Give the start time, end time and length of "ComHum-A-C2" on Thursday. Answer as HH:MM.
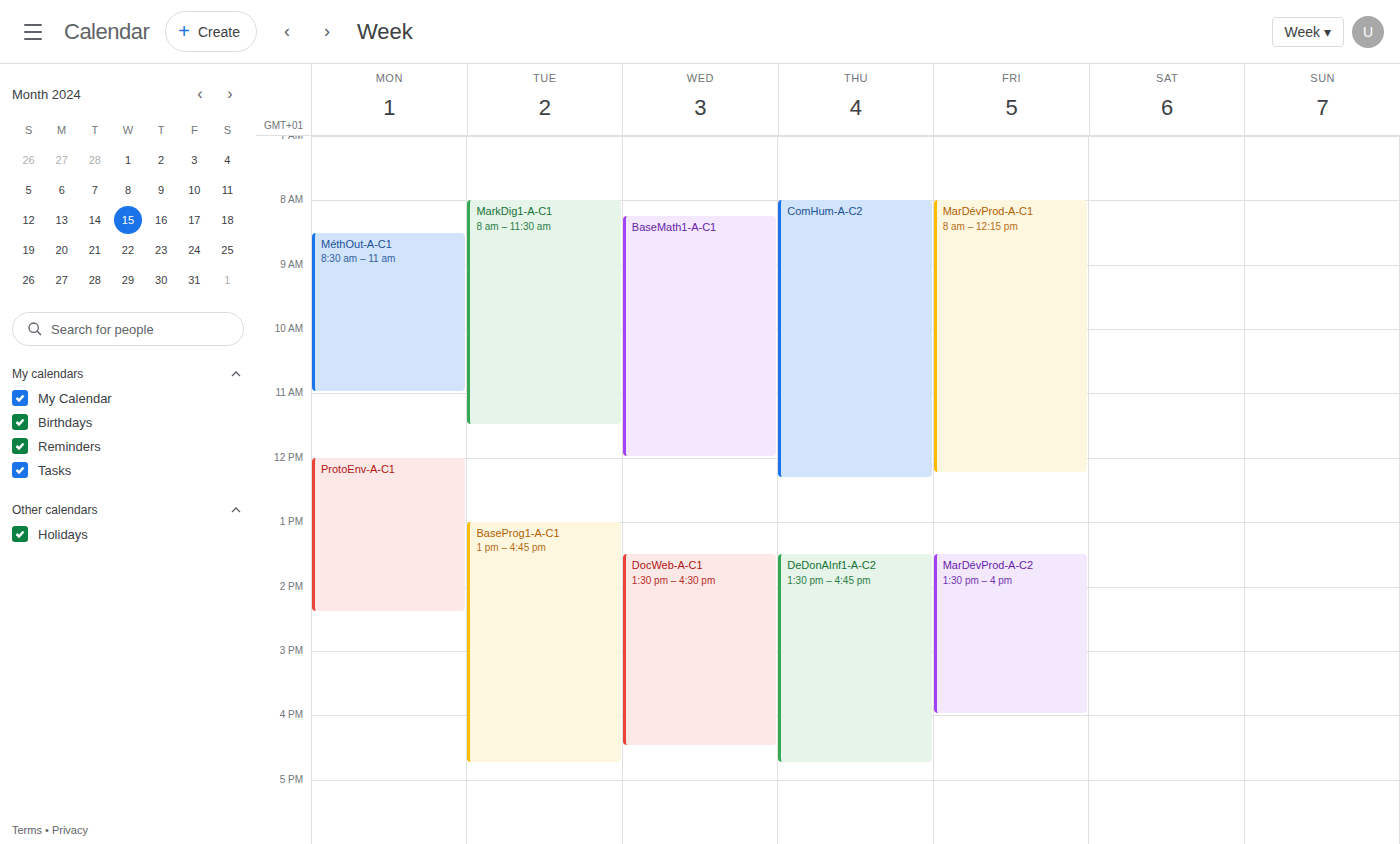
08:00 to 12:20, 4 hours 20 minutes